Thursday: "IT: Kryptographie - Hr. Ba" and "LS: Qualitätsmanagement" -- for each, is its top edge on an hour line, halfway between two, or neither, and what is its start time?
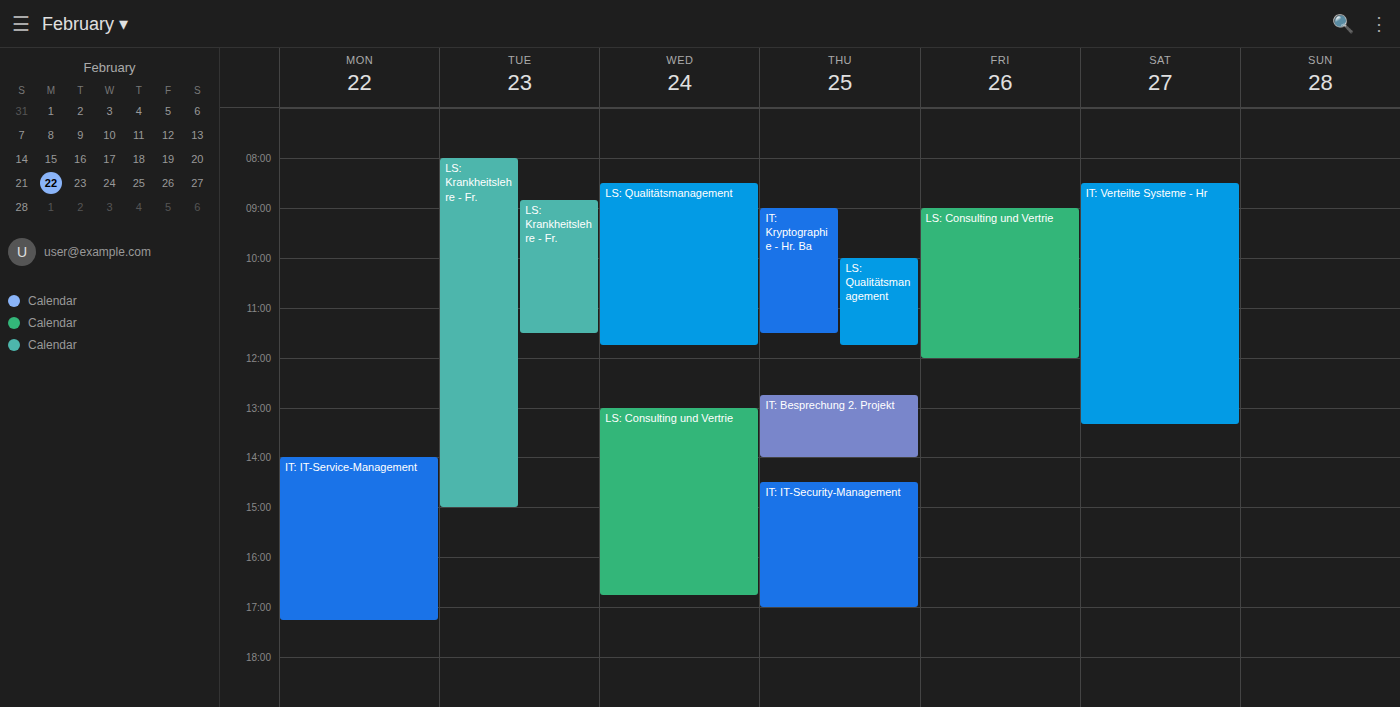
"IT: Kryptographie - Hr. Ba": 9:00 AM, exactly on the 9 AM line. "LS: Qualitätsmanagement": 10:00 AM, exactly on the 10 AM line.